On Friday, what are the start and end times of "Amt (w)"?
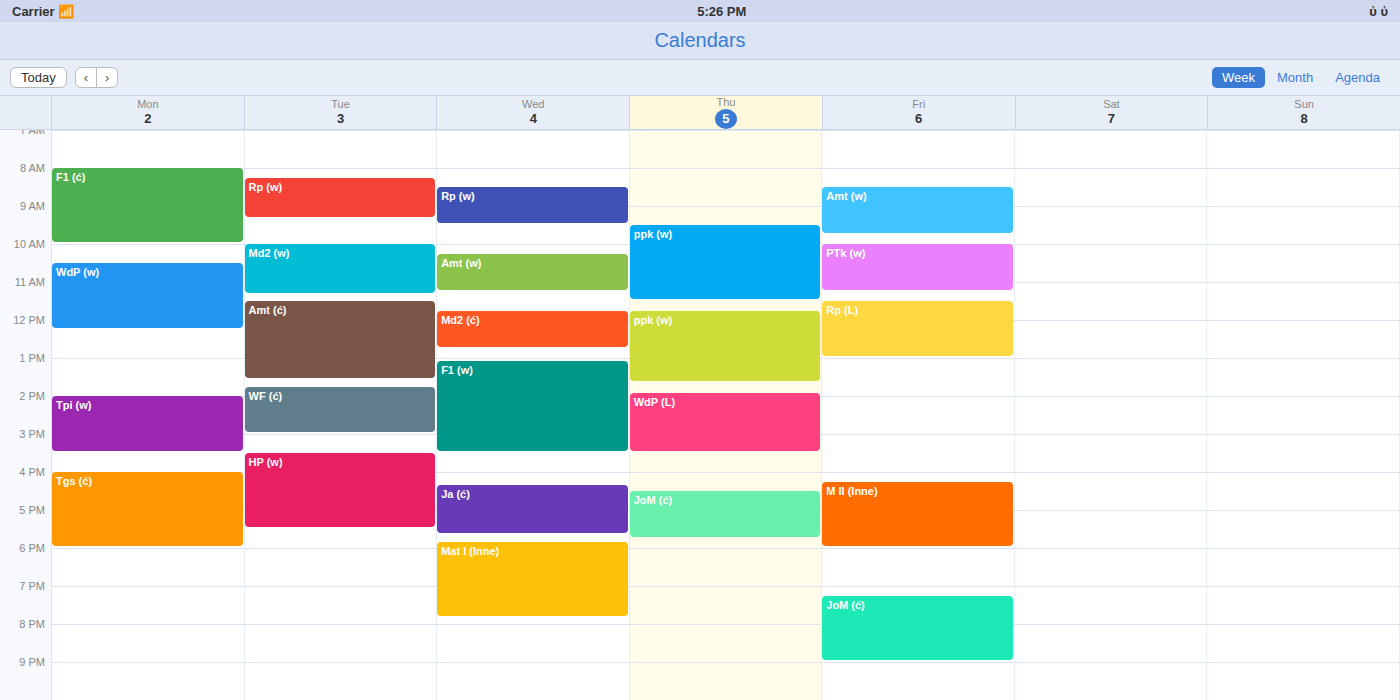
8:30 AM to 9:45 AM